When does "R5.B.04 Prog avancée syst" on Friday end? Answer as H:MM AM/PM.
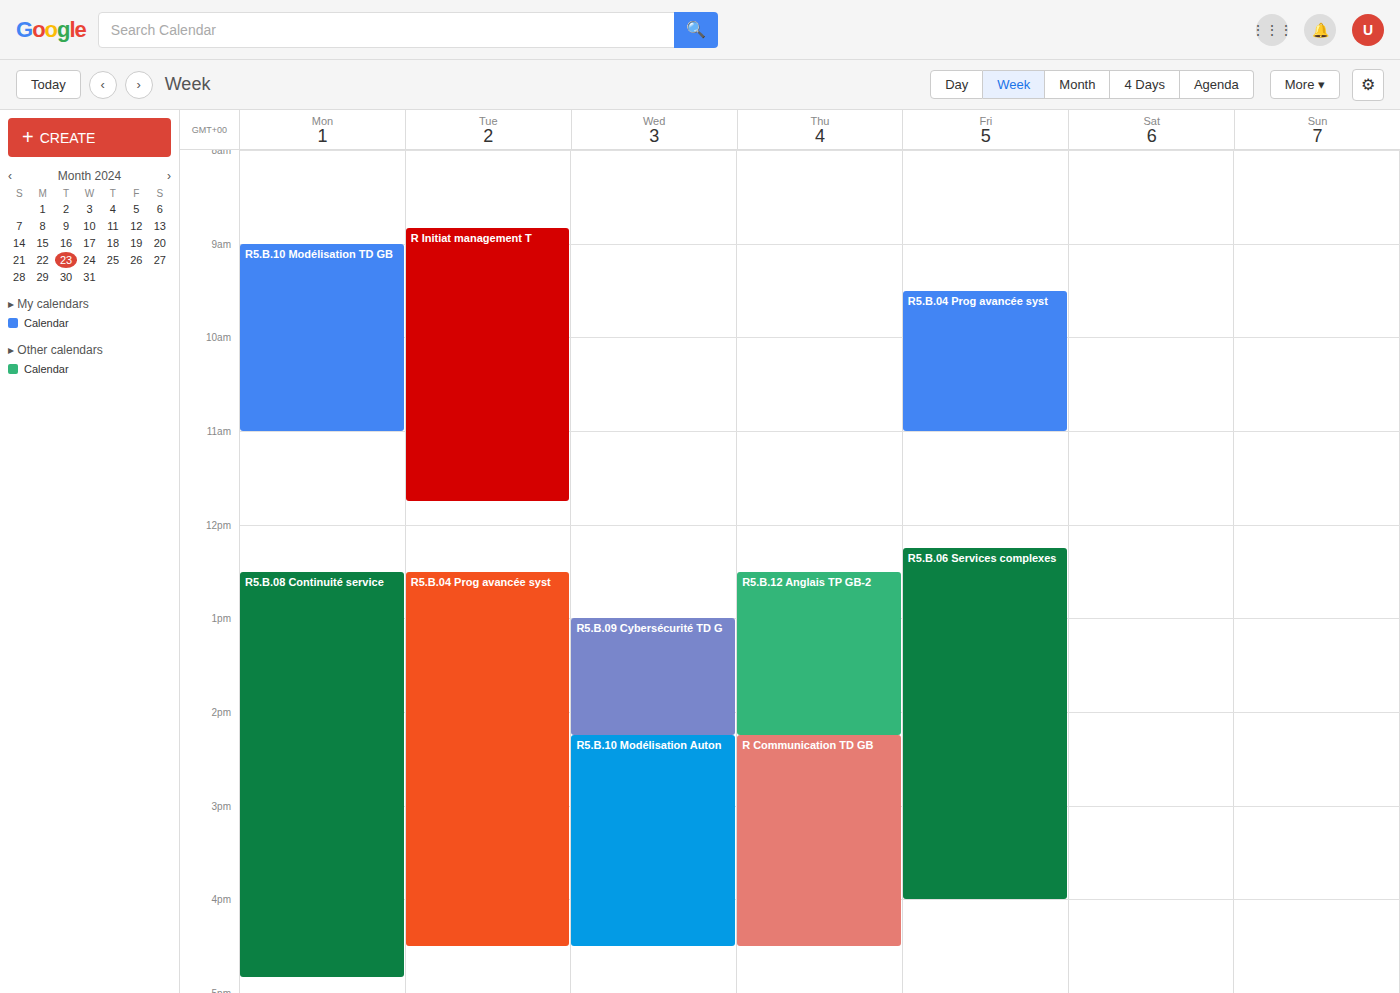
11:00 AM